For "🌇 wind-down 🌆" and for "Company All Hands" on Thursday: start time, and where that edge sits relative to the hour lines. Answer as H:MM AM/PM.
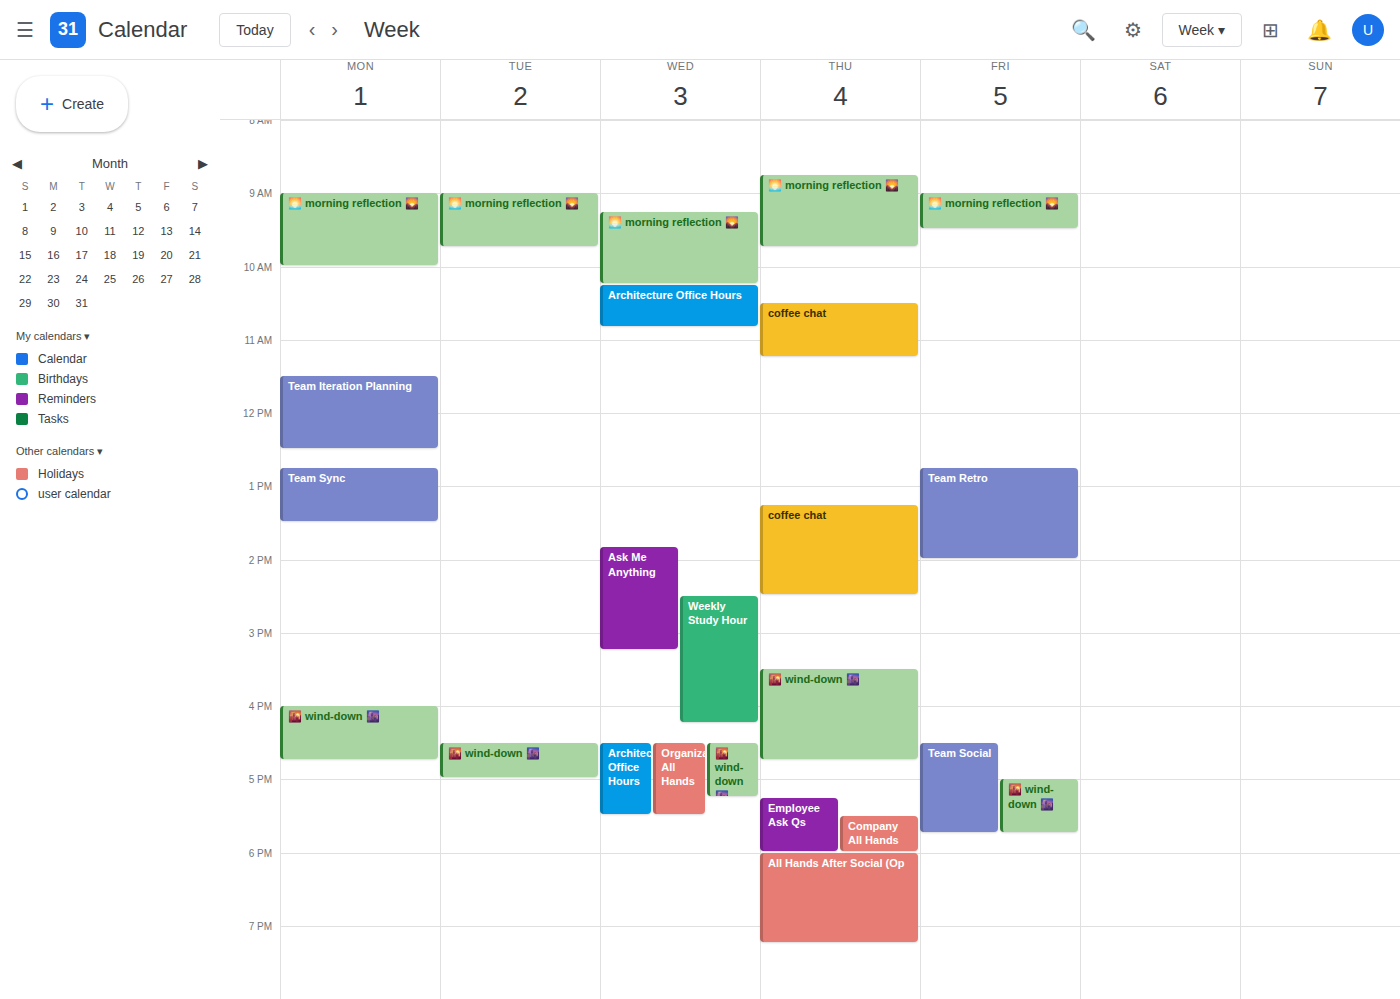
"🌇 wind-down 🌆": 3:30 PM, halfway between the 3 PM and 4 PM lines. "Company All Hands": 5:30 PM, halfway between the 5 PM and 6 PM lines.